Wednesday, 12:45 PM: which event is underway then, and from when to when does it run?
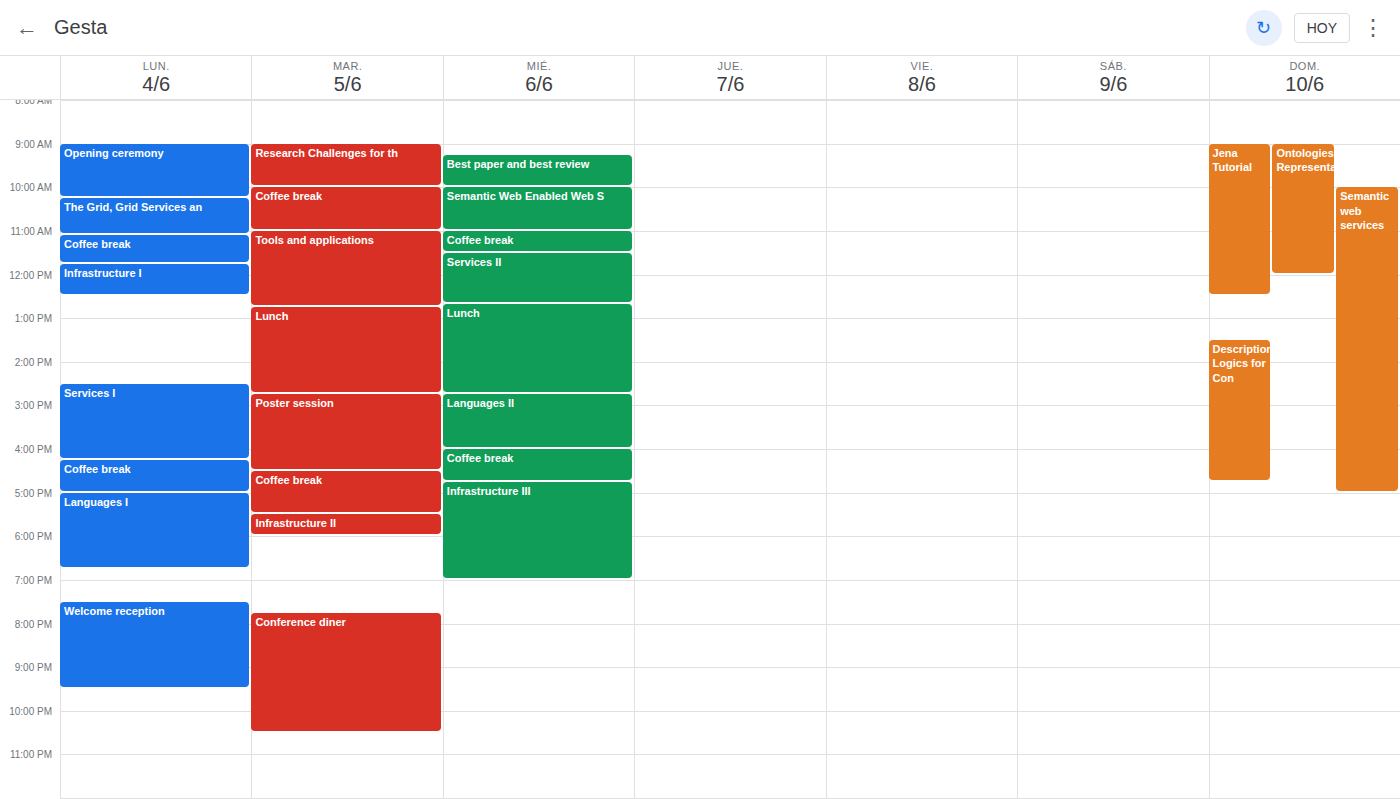
"Lunch", 12:40 PM to 2:45 PM